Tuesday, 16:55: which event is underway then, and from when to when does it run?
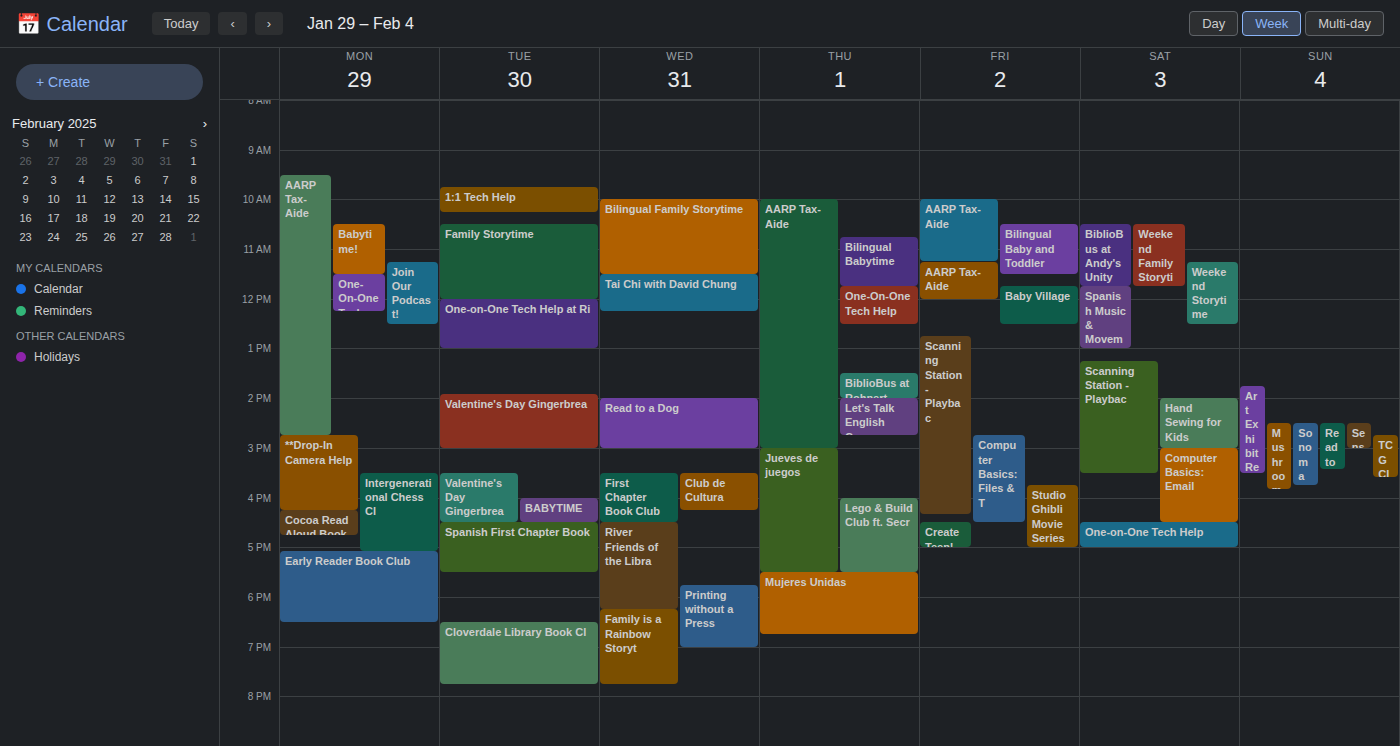
"Spanish First Chapter Book", 16:30 to 17:30